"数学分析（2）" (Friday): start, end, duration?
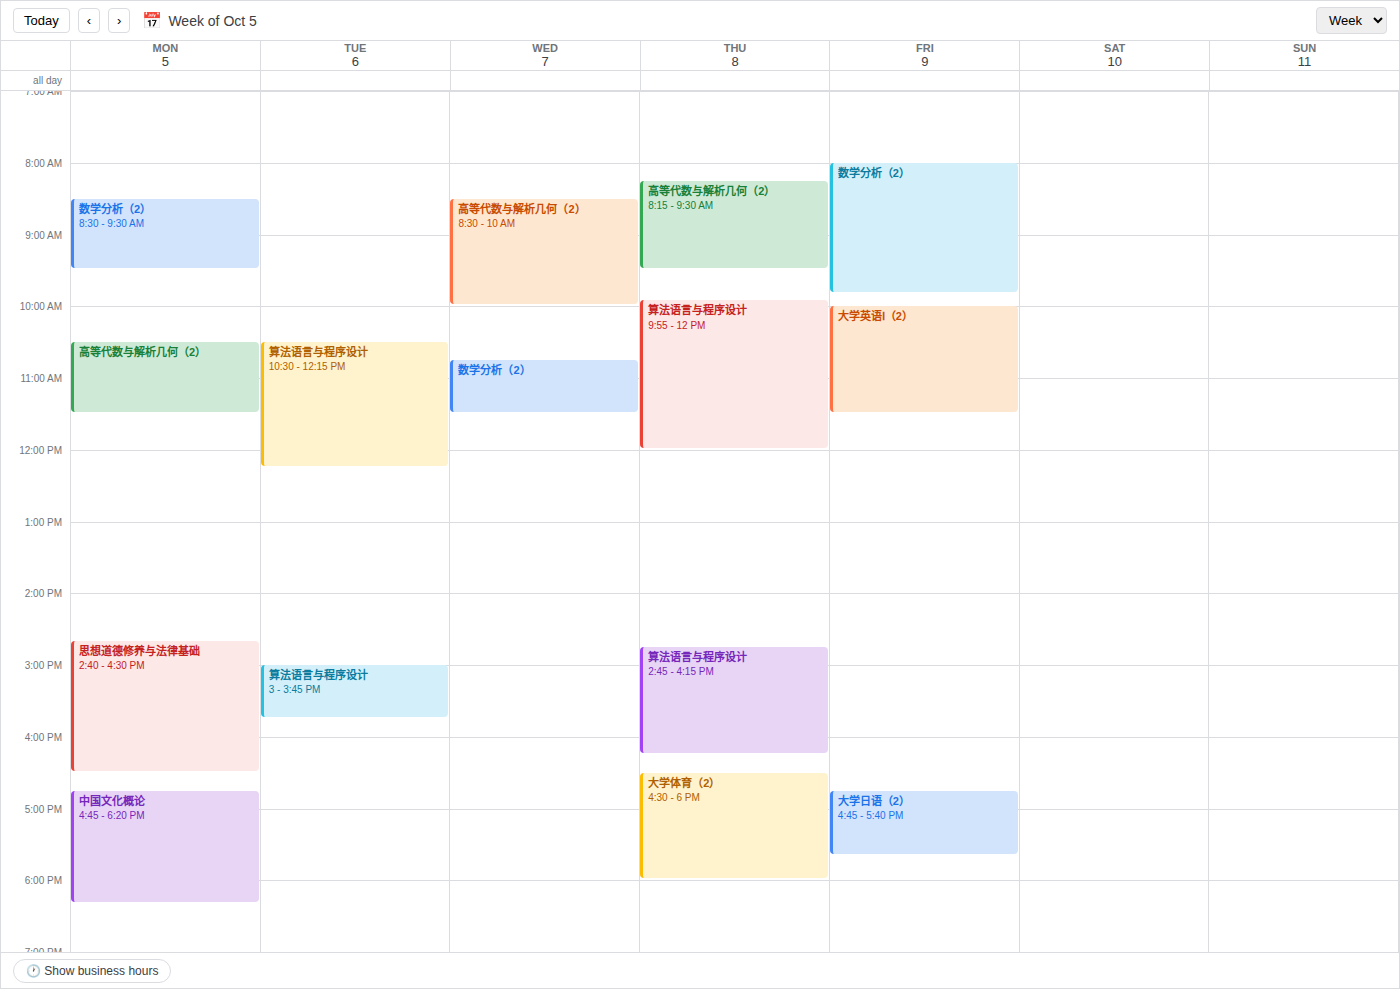
8:00 AM to 9:50 AM, 1 hour 50 minutes